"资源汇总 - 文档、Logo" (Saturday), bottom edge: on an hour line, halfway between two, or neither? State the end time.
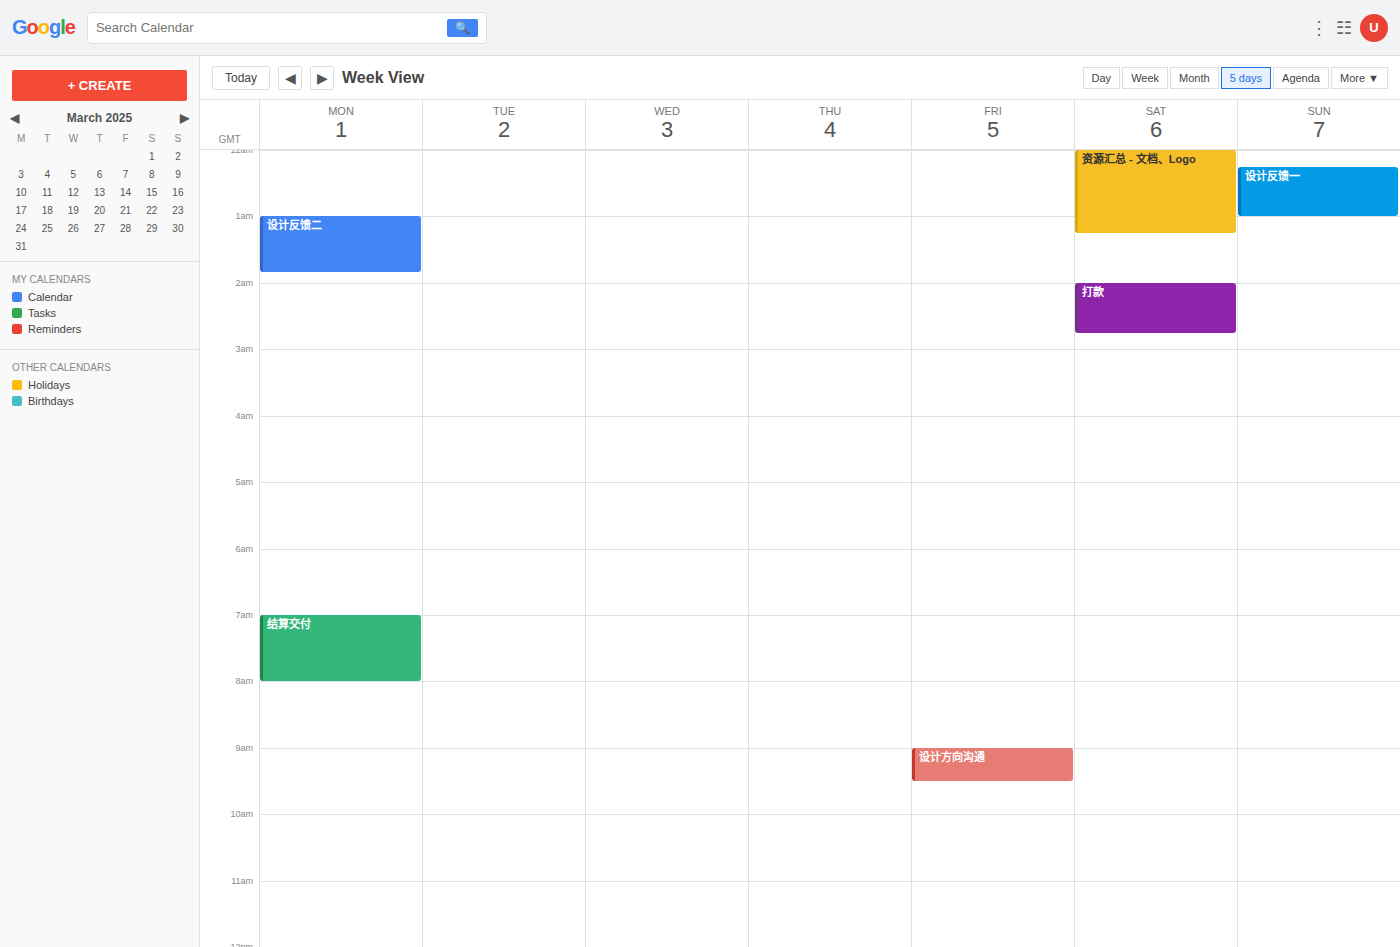
1:15 AM -- neither: a quarter of the way from the 1 AM line to the 2 AM line.